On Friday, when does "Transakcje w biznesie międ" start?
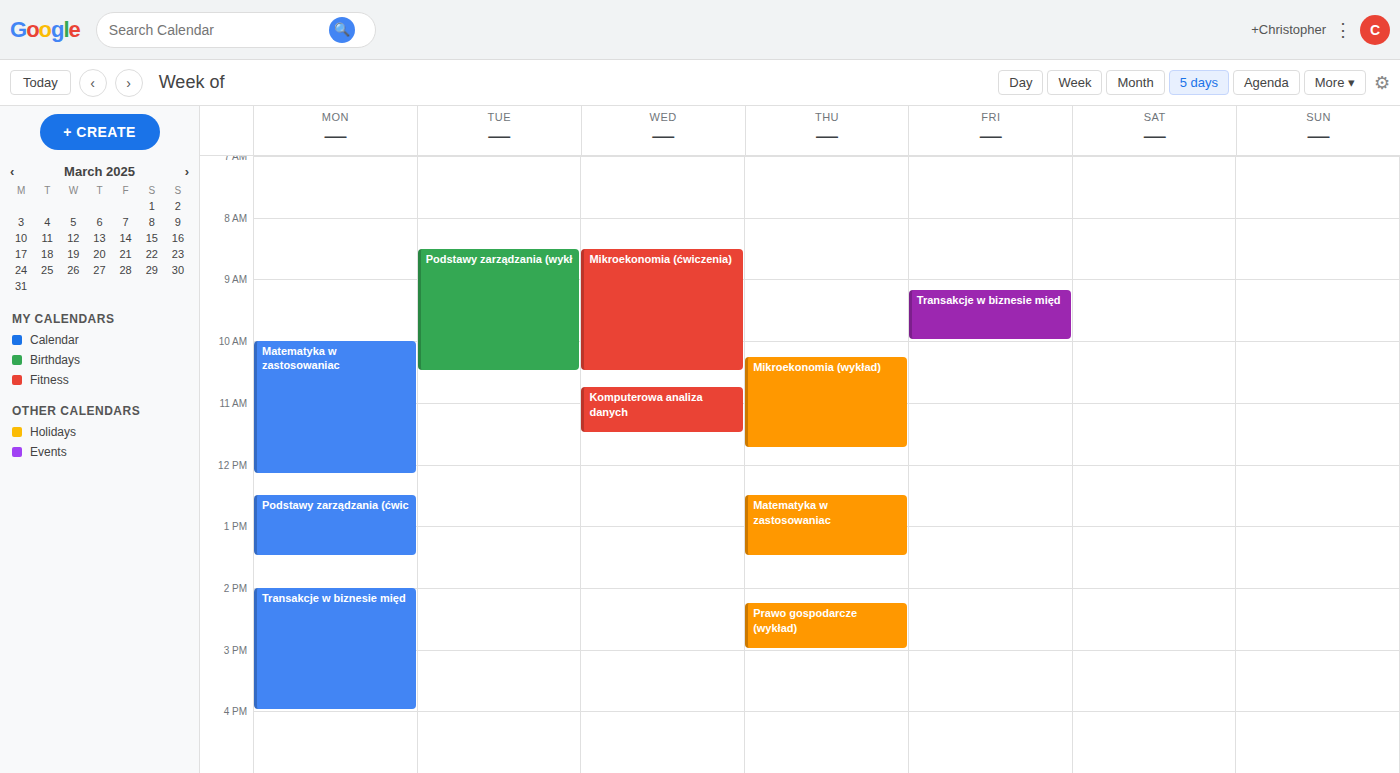
9:10 AM